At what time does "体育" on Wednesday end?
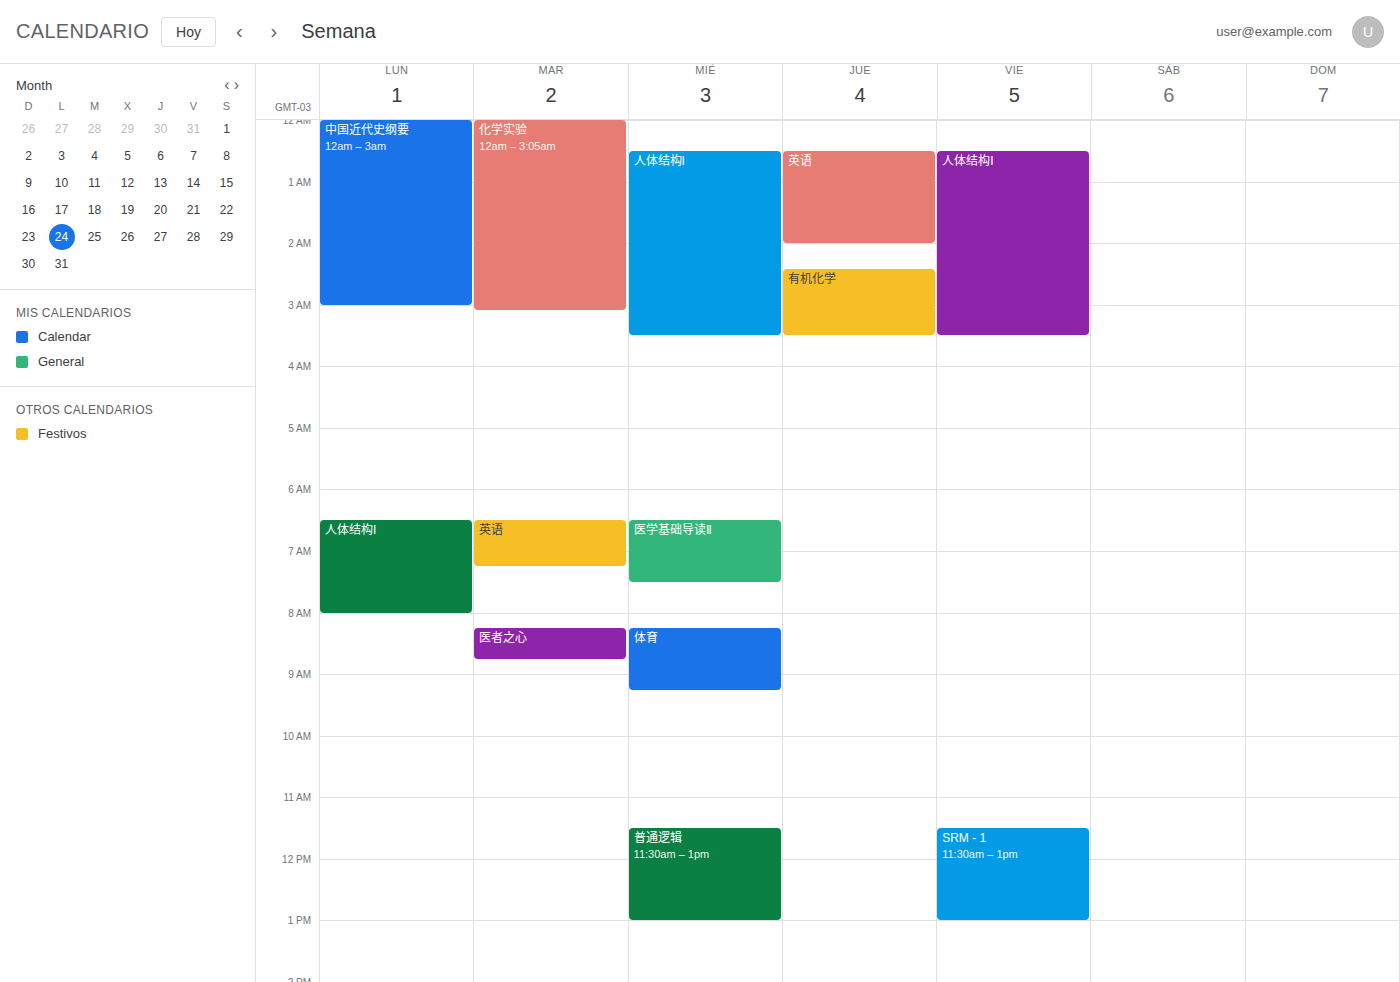
9:15 AM